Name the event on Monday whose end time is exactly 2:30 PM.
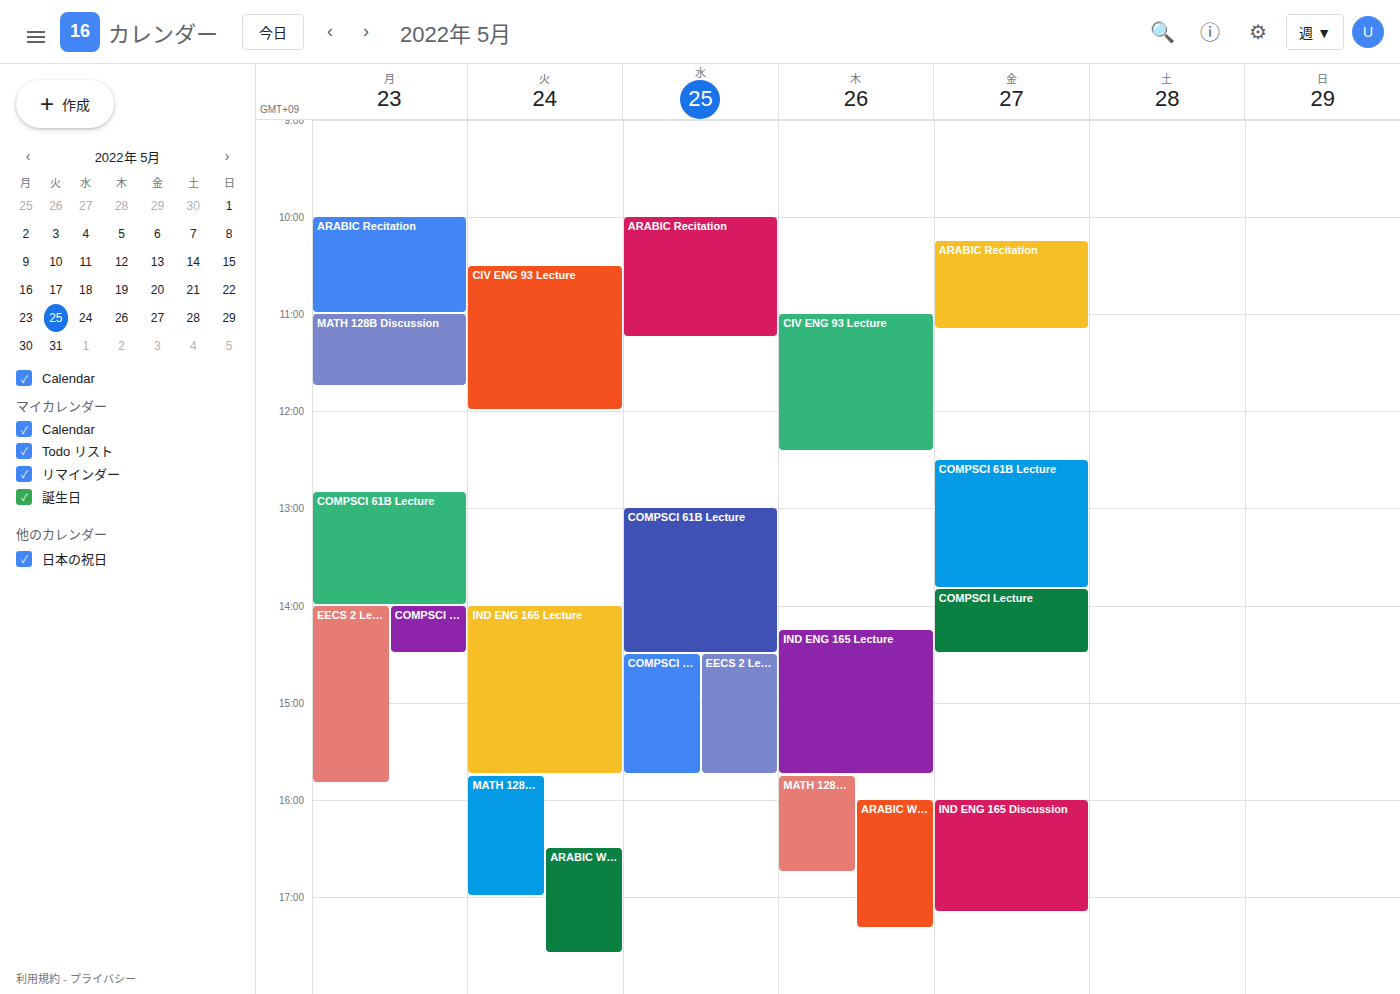
"COMPSCI Lecture"